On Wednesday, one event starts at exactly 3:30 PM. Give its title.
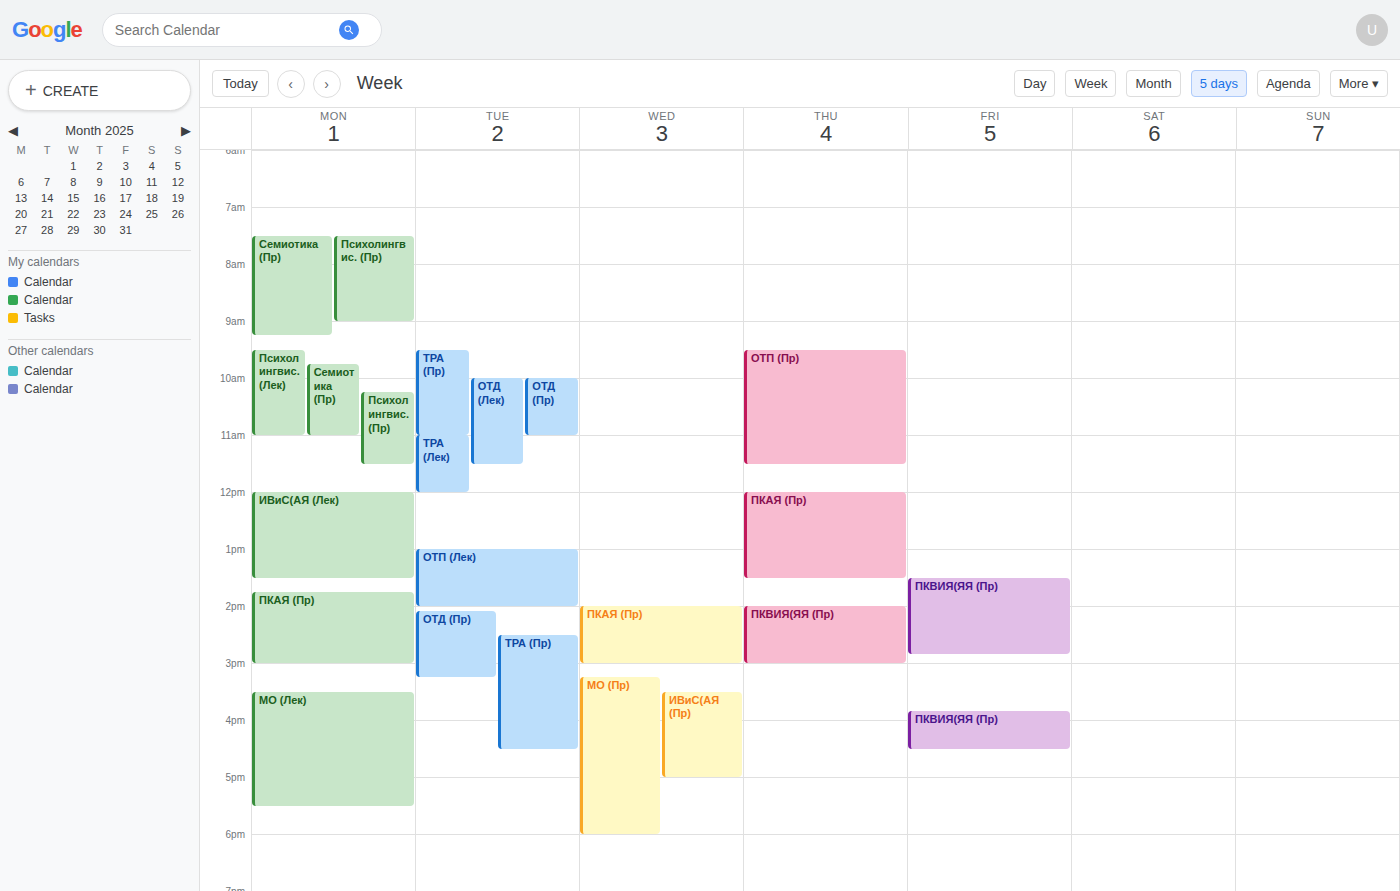
"ИВиС(АЯ (Пр)"